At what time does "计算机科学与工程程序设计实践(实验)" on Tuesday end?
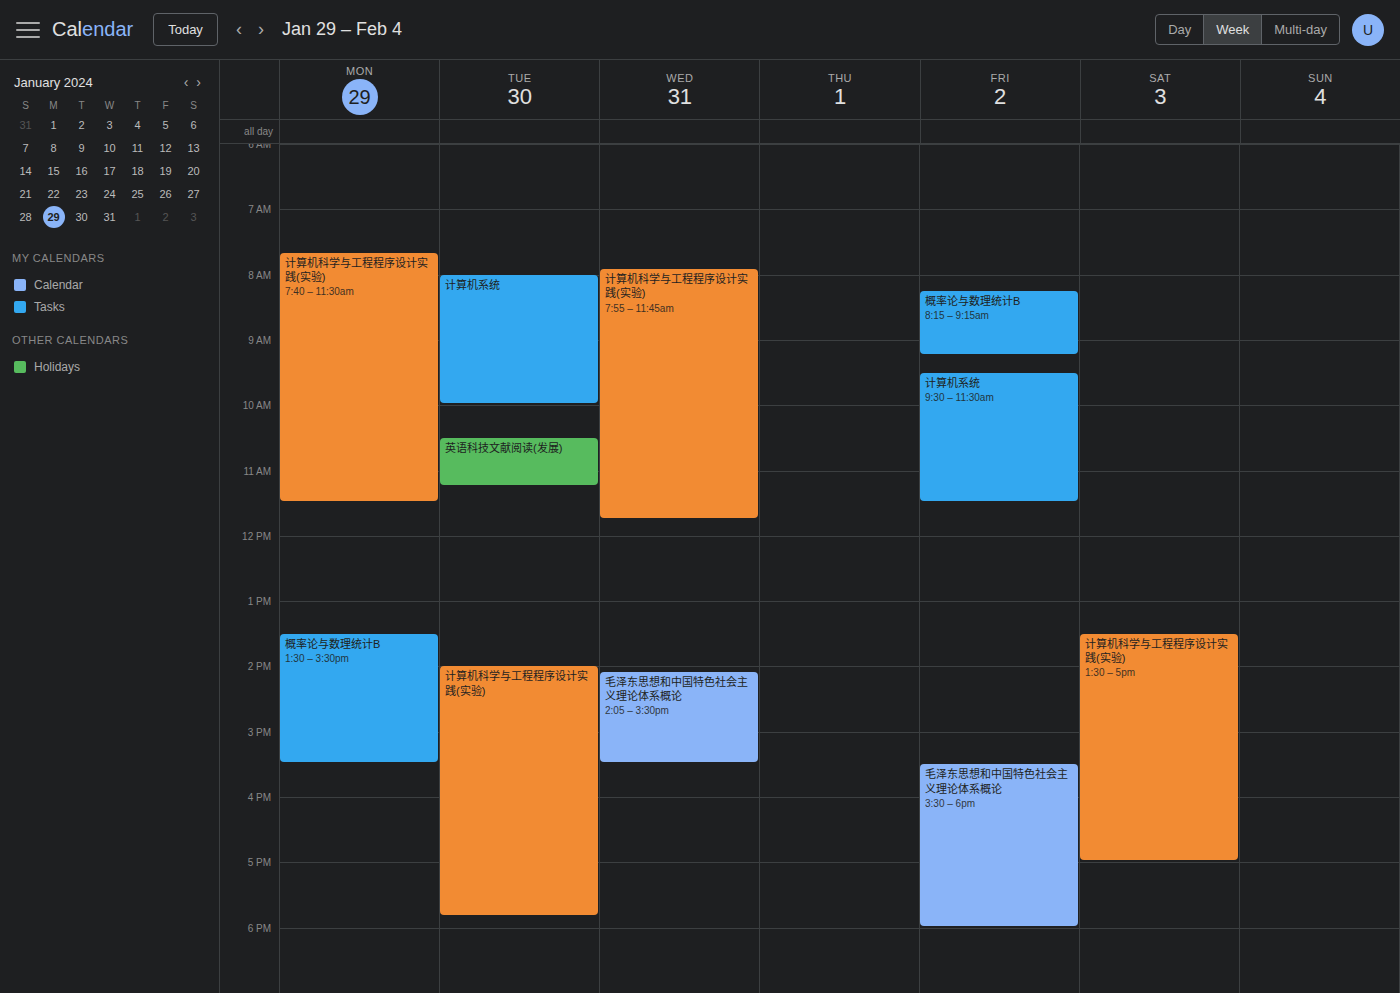
5:50 PM